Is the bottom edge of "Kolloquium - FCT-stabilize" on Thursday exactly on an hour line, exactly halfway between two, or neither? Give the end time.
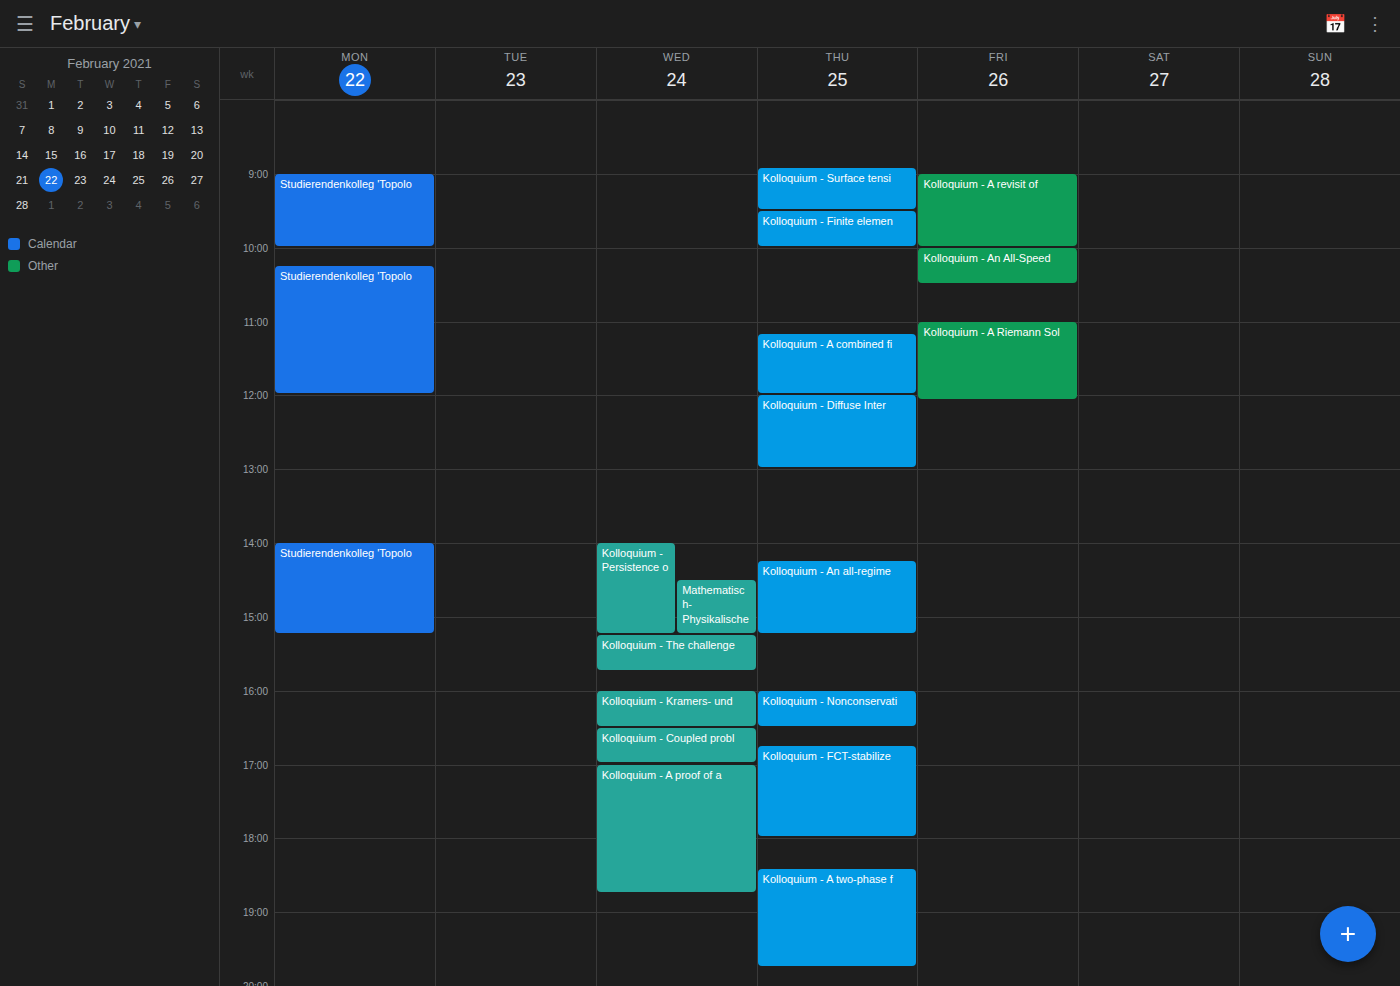
6:00 PM -- exactly on the 6 PM line.